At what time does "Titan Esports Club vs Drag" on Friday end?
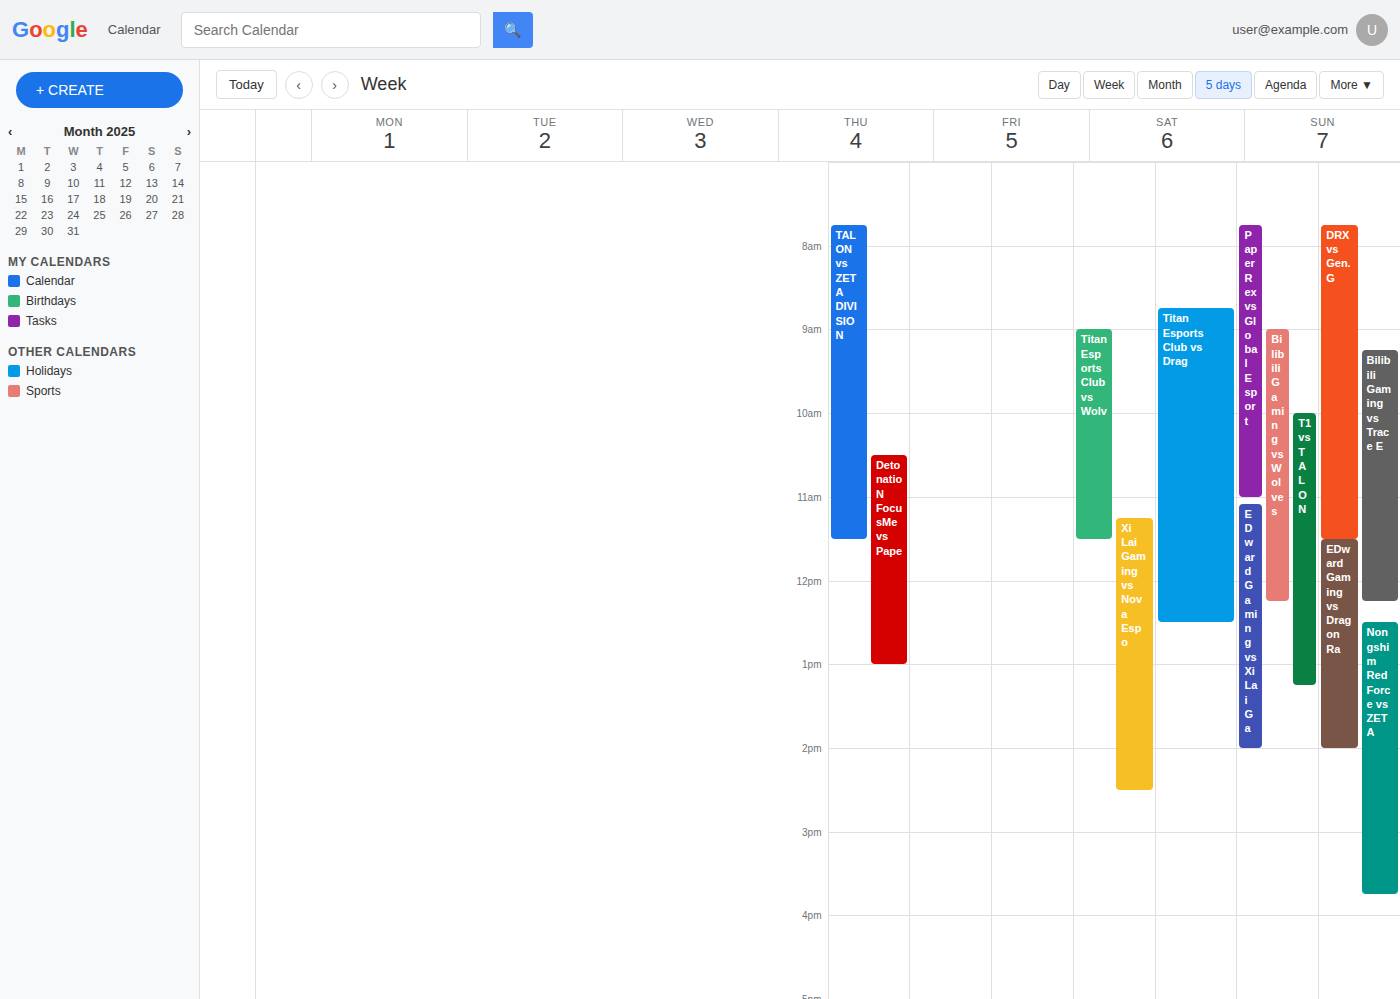
12:30 PM